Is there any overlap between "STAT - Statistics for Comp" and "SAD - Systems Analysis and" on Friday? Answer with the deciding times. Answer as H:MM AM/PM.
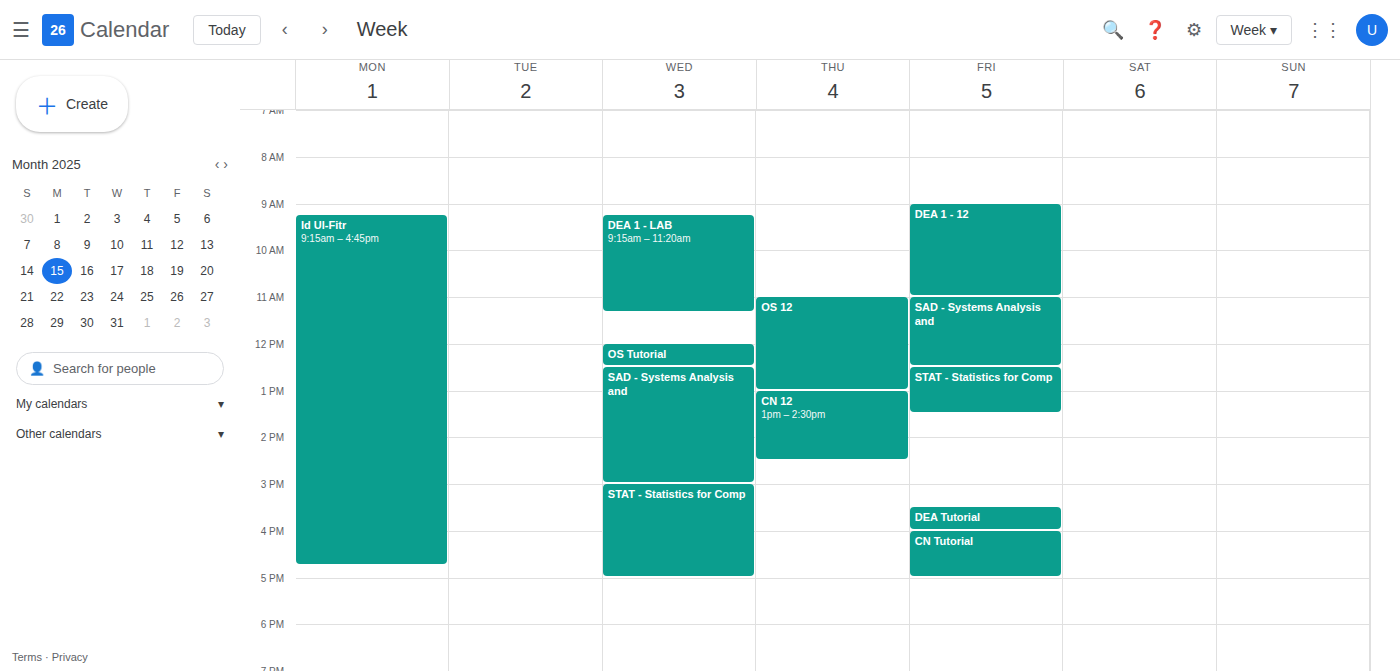
"SAD - Systems Analysis and" ends at 12:30 PM, exactly when "STAT - Statistics for Comp" starts -- they touch but do not overlap.